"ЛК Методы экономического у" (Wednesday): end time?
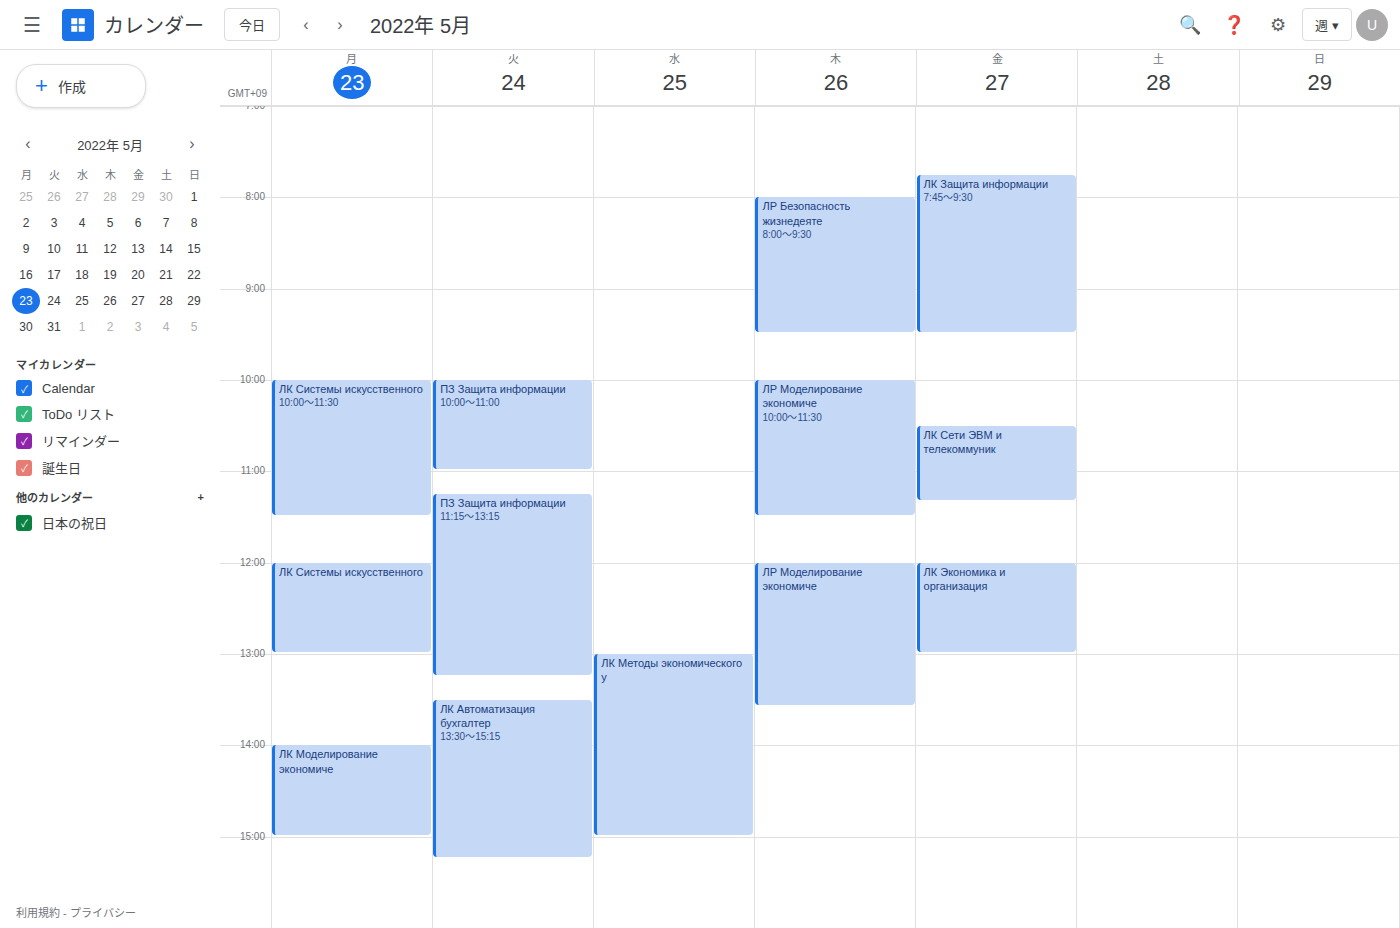
3:00 PM